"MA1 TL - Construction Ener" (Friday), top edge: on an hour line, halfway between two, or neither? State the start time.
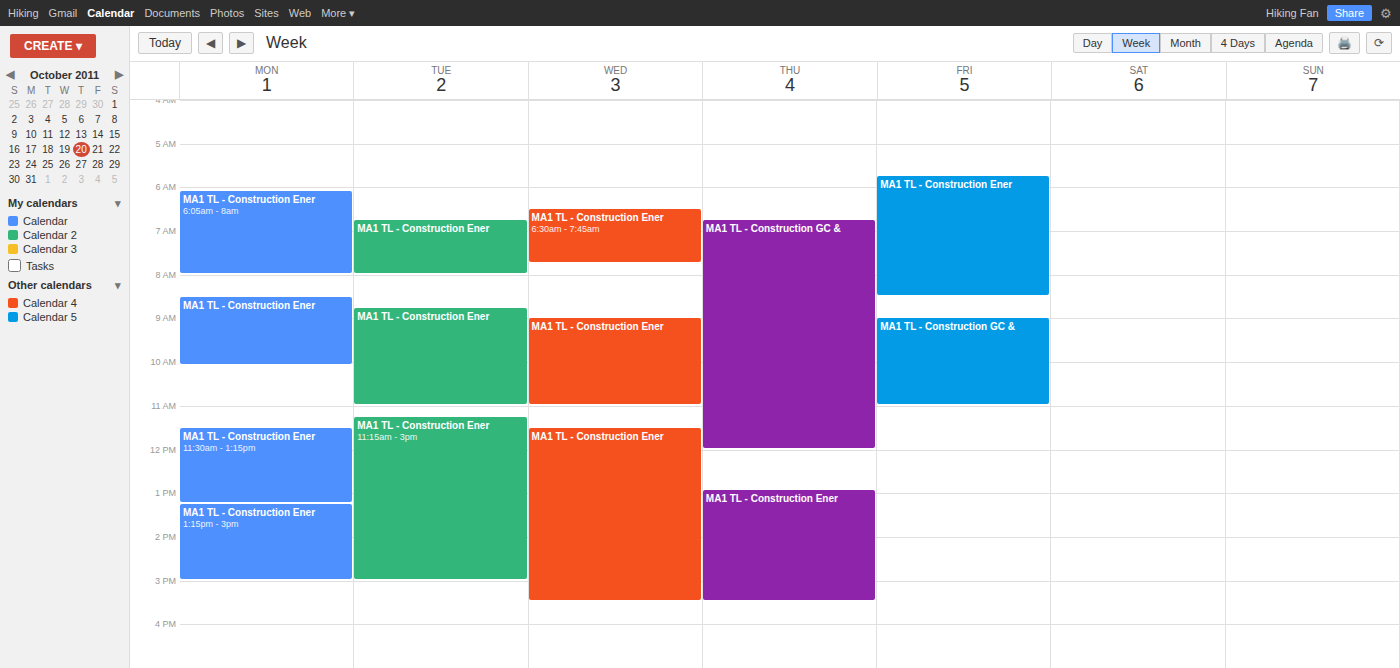
5:45 AM -- neither: three quarters of the way from the 5 AM line to the 6 AM line.